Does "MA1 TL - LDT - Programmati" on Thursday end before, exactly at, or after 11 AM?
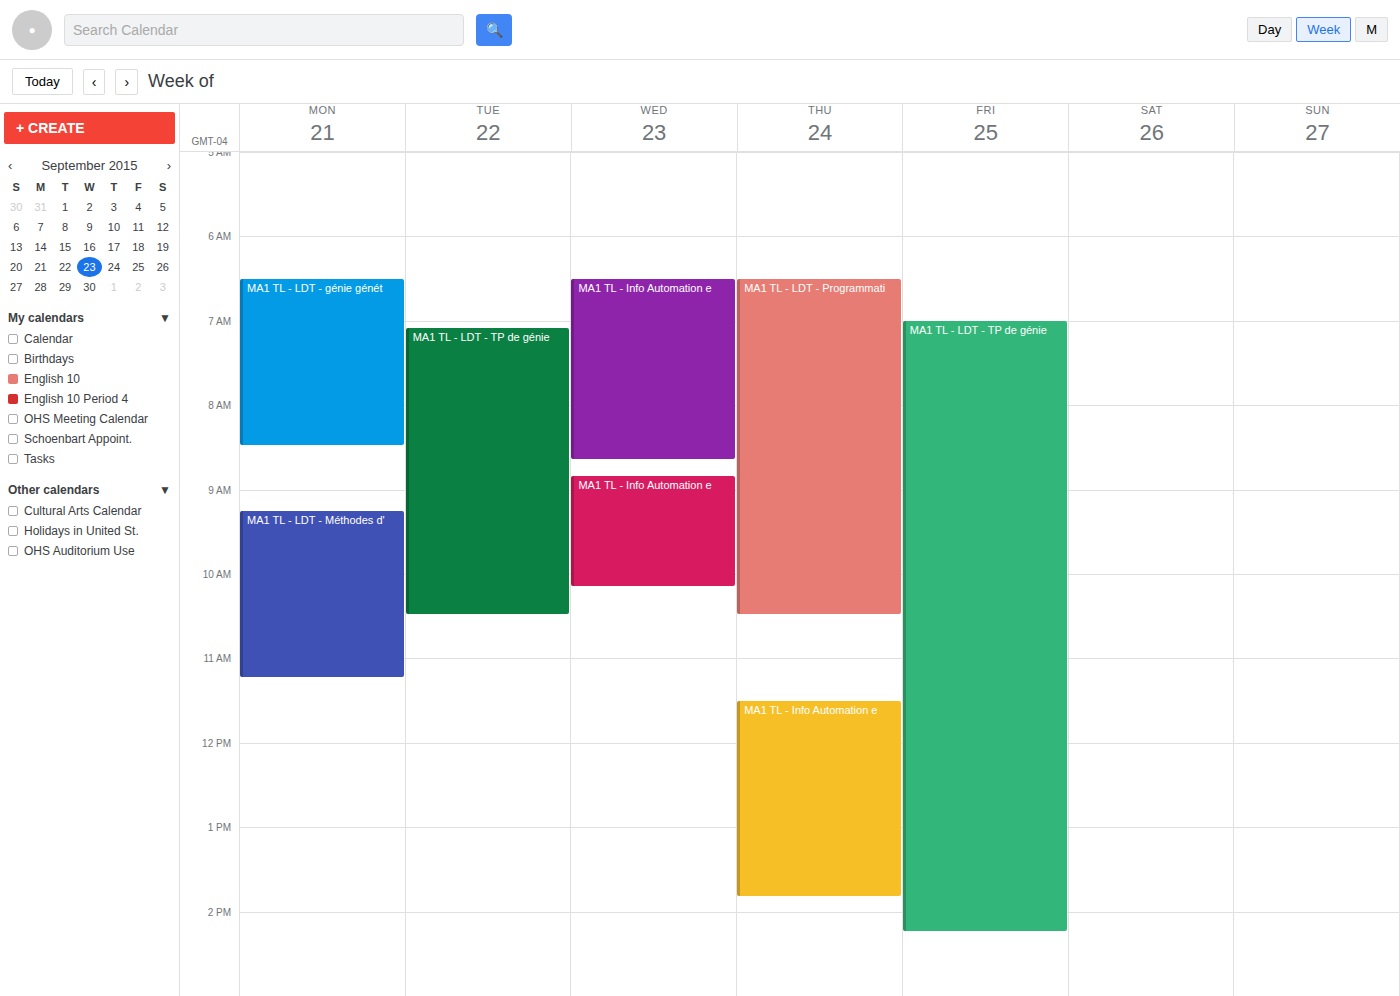
10:30 AM -- before 11 AM, 30 minutes above the 11 AM line.